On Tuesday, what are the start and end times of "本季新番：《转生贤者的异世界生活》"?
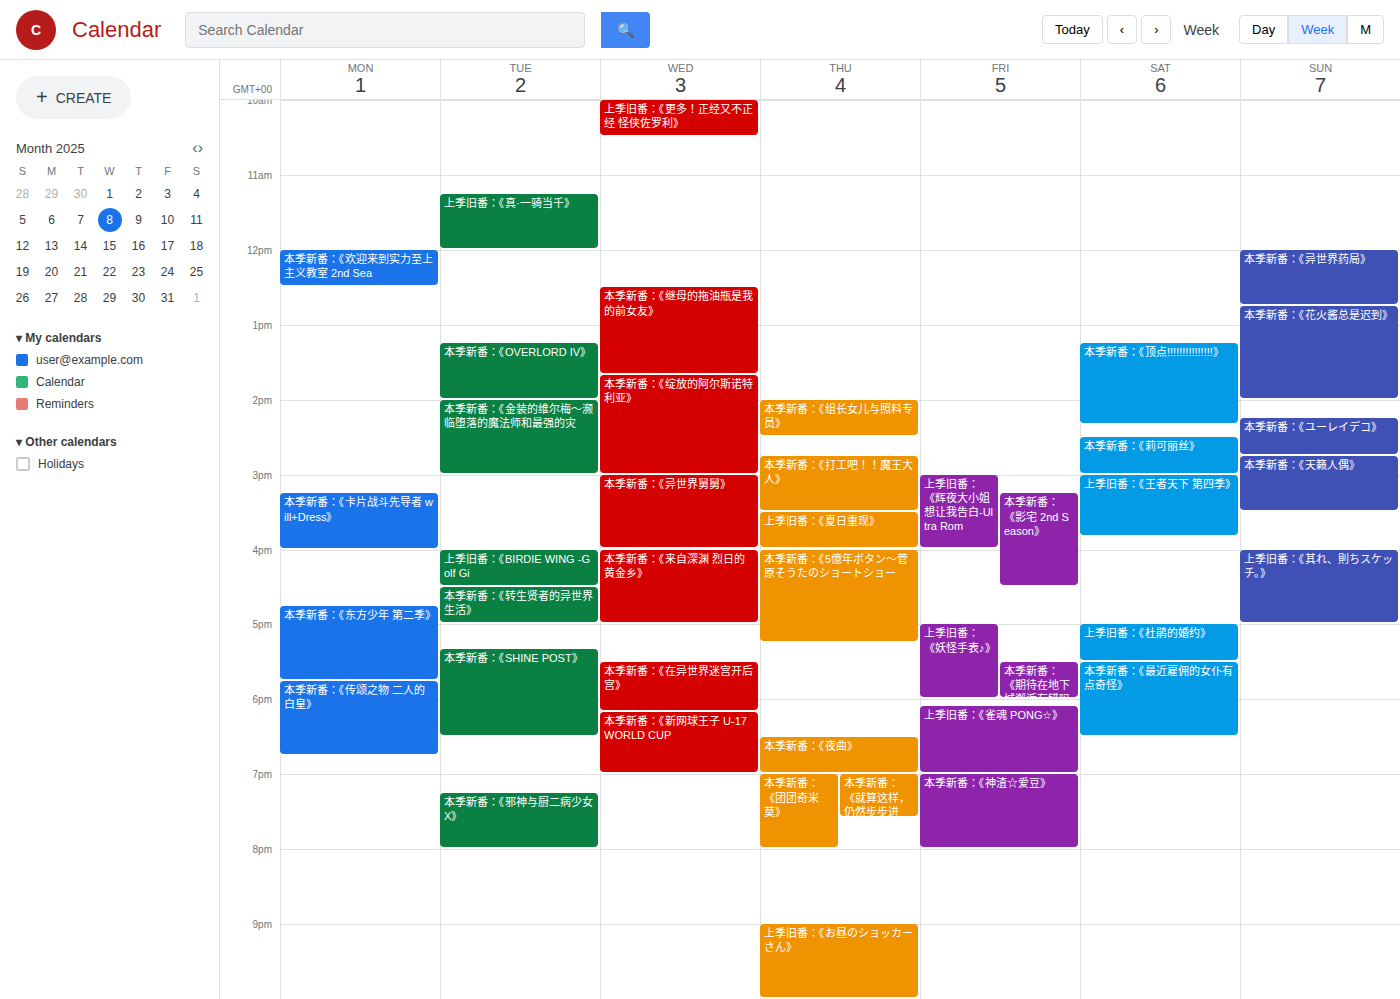
4:30 PM to 5:00 PM